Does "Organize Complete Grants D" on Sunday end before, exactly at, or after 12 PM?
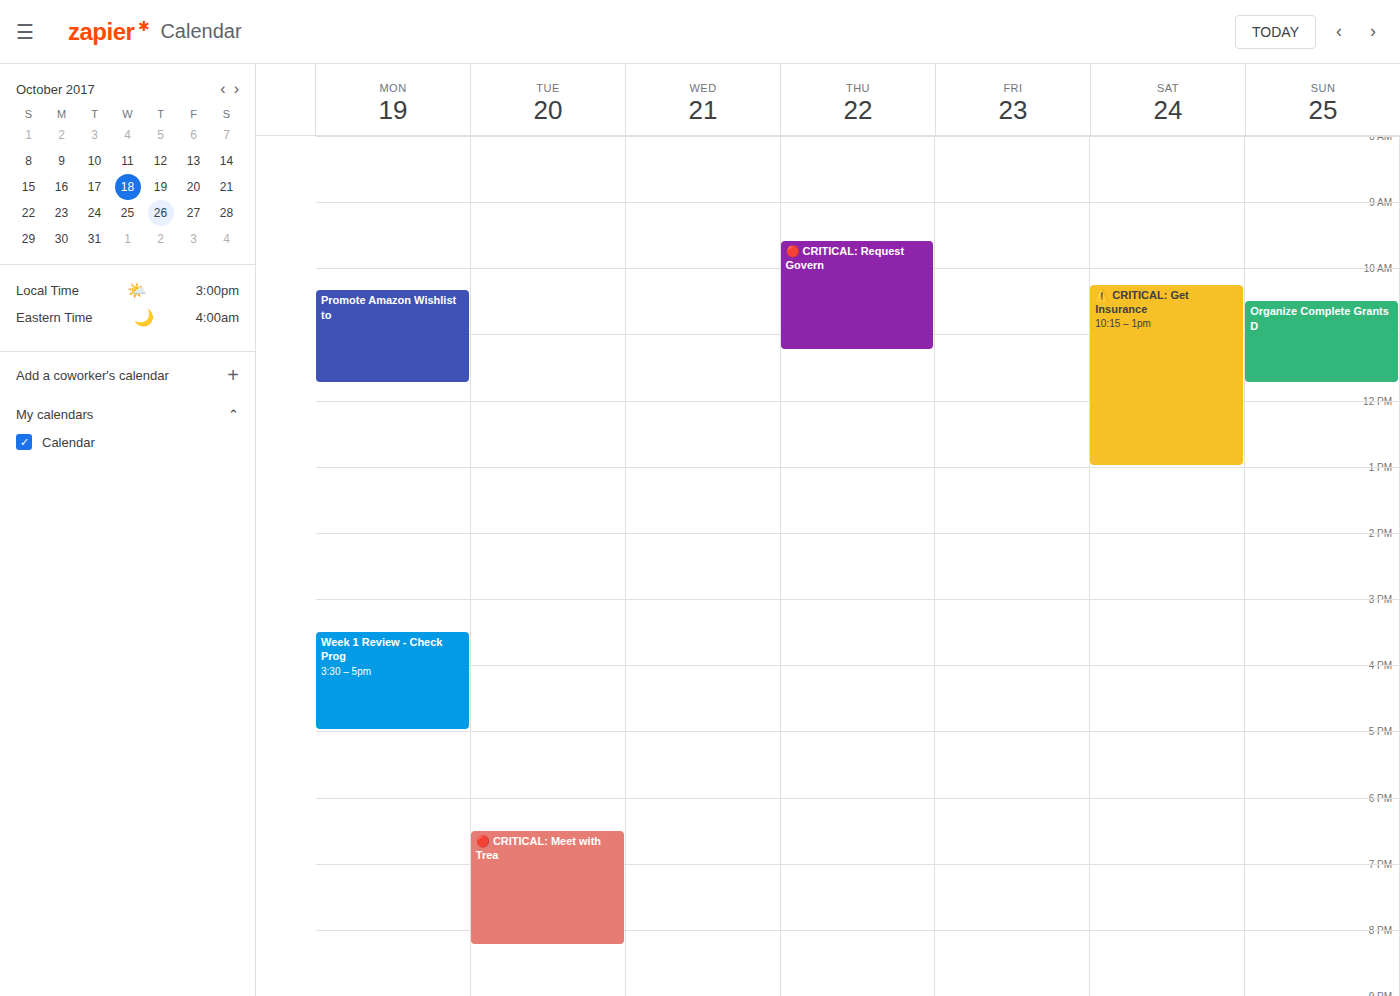
11:45 AM -- before 12 PM, 15 minutes above the 12 PM line.